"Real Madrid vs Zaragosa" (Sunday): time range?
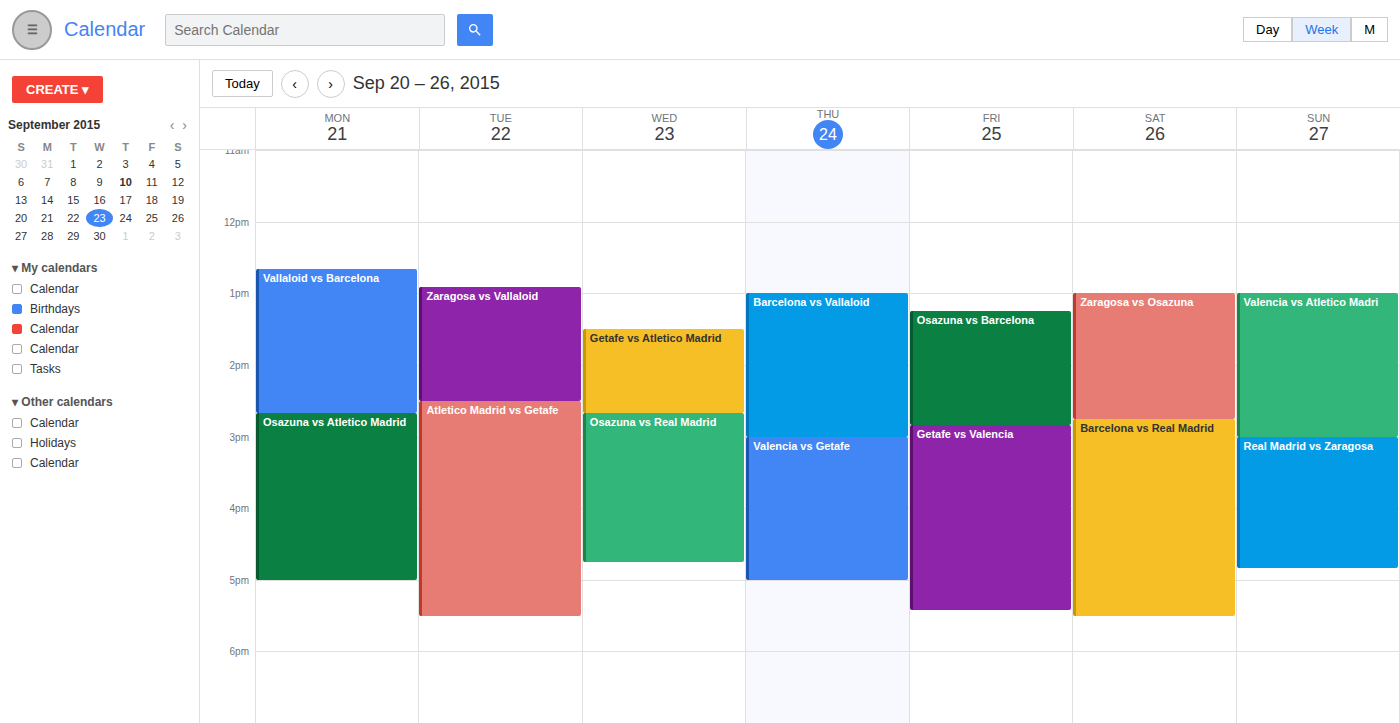
3:00 PM to 4:50 PM